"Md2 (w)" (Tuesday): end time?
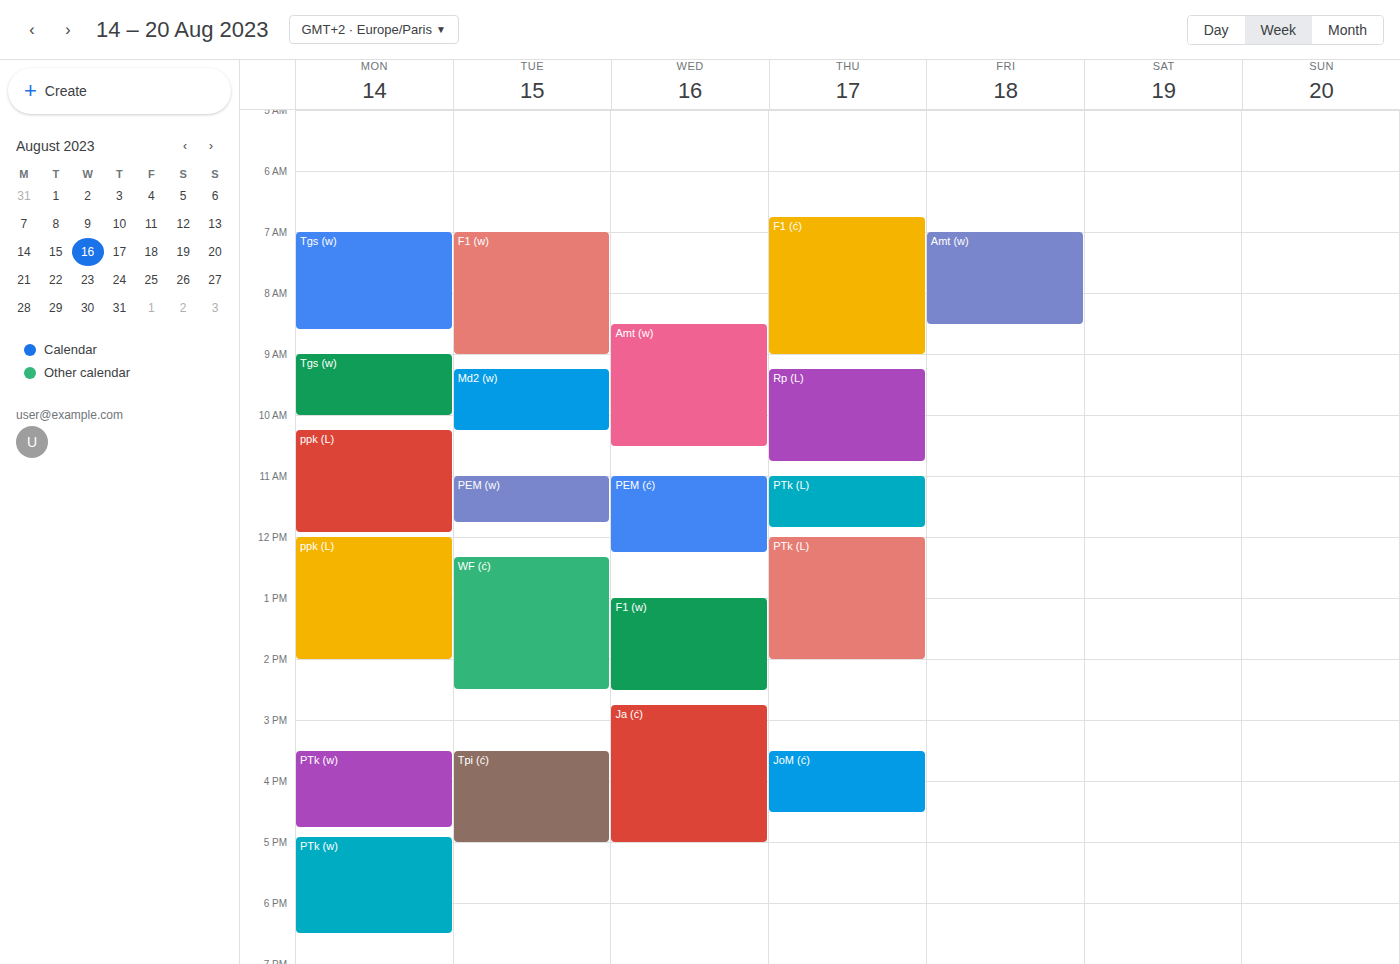
10:15 AM